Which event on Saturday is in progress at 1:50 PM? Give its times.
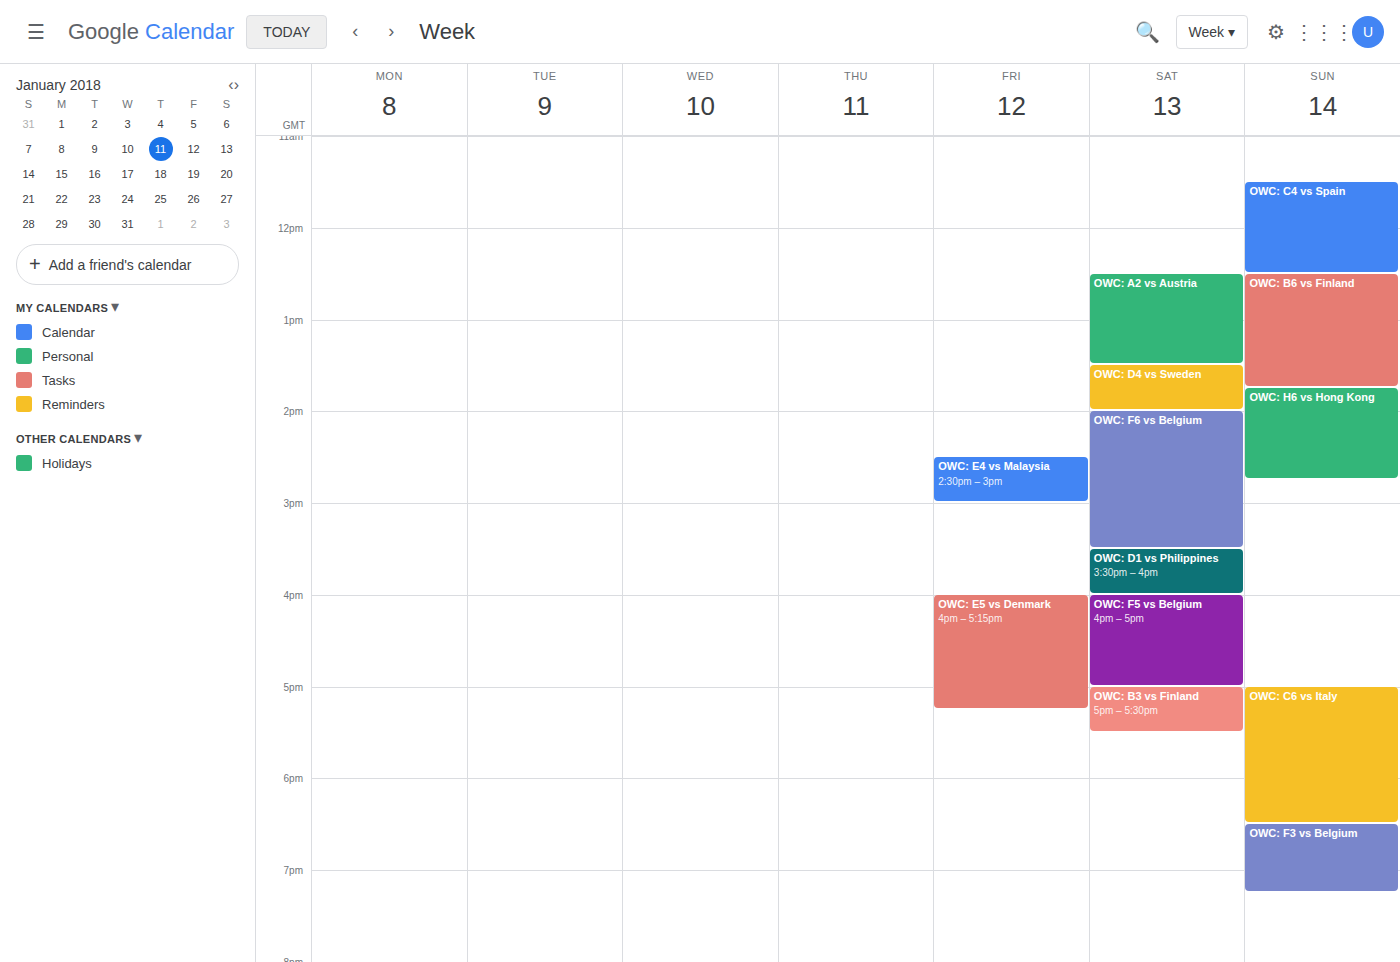
"OWC: D4 vs Sweden", 1:30 PM to 2:00 PM